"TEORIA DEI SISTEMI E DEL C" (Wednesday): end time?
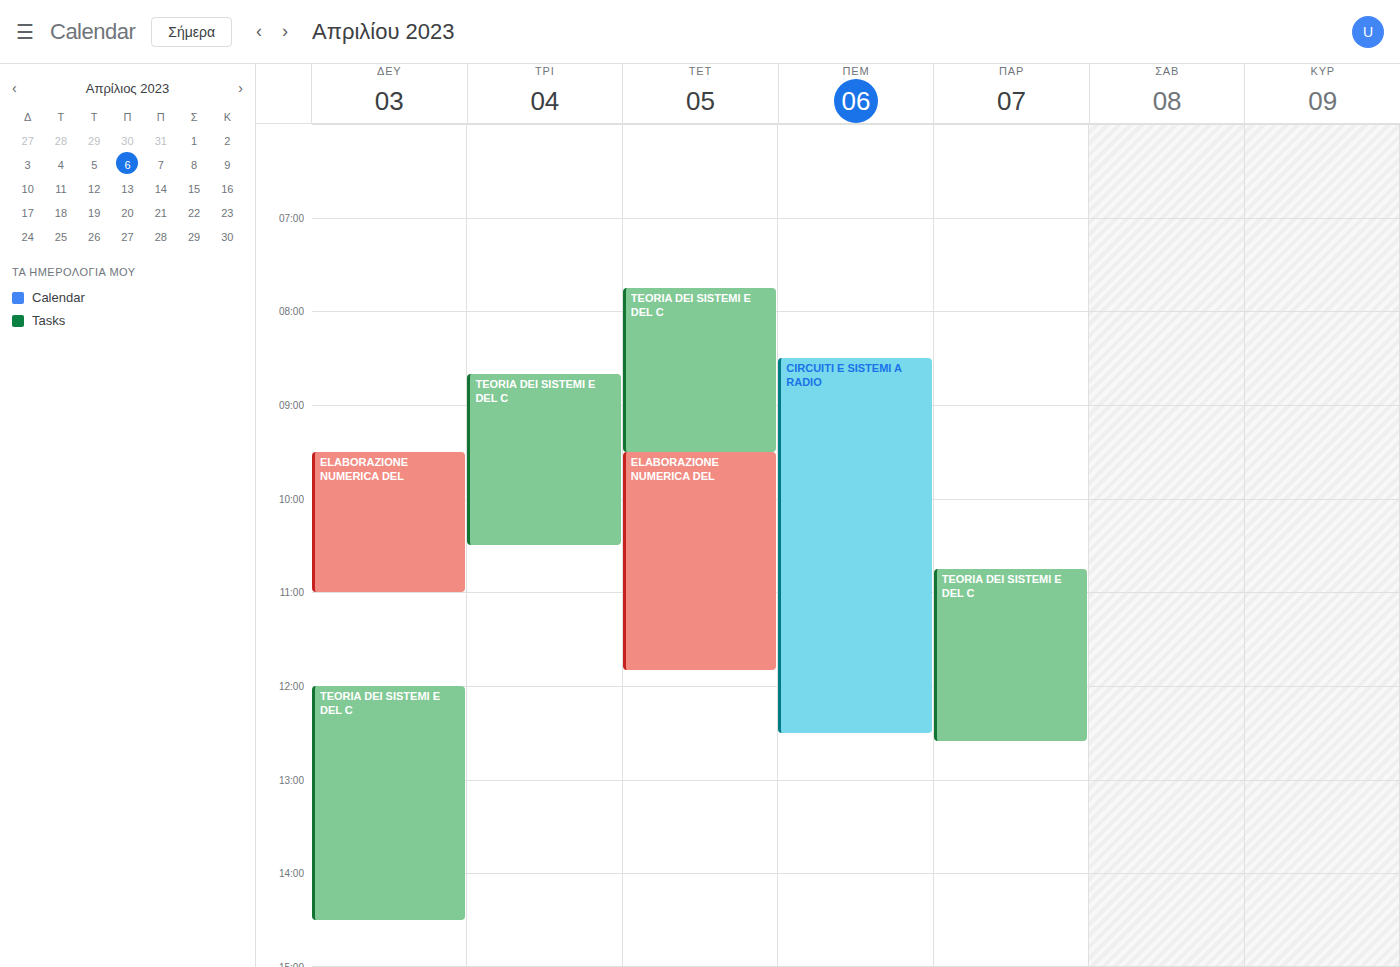
9:30 AM